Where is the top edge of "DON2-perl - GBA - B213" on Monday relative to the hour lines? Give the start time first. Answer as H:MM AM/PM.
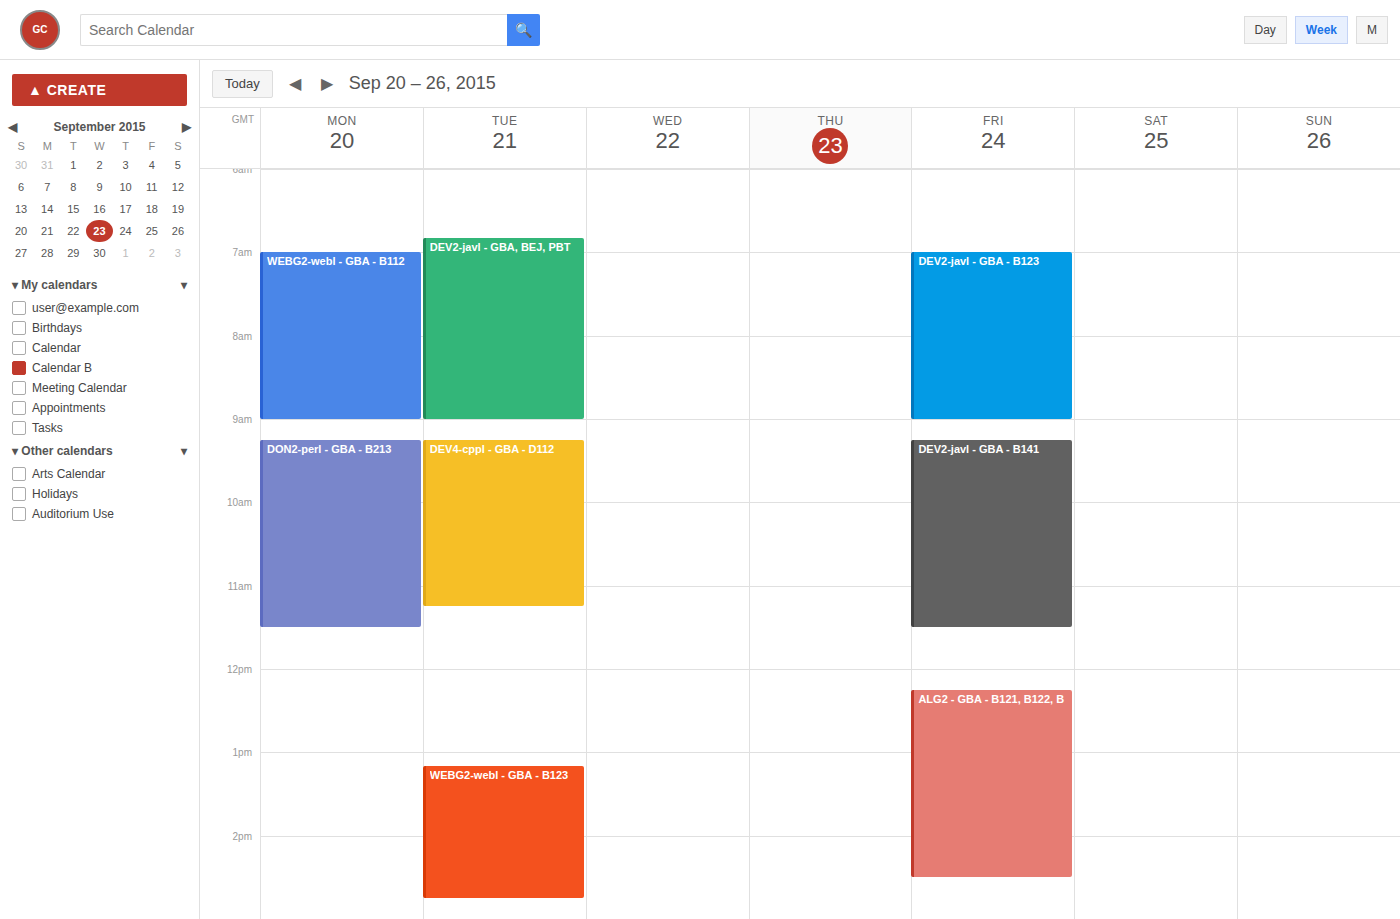
9:15 AM -- neither: a quarter of the way from the 9 AM line to the 10 AM line.